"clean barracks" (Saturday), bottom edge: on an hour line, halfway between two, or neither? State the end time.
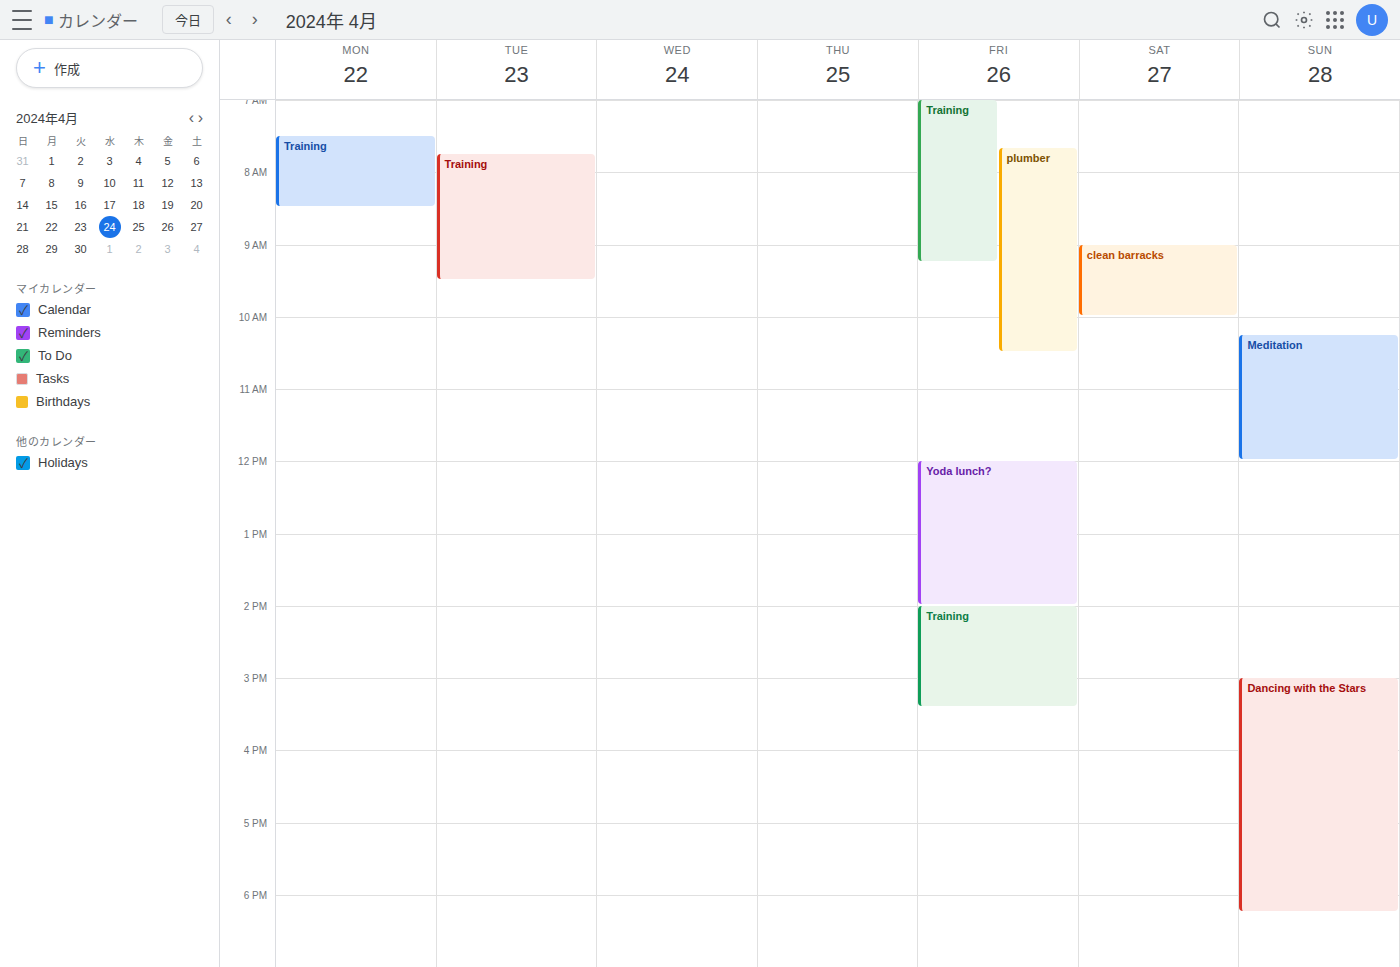
10:00 AM -- exactly on the 10 AM line.